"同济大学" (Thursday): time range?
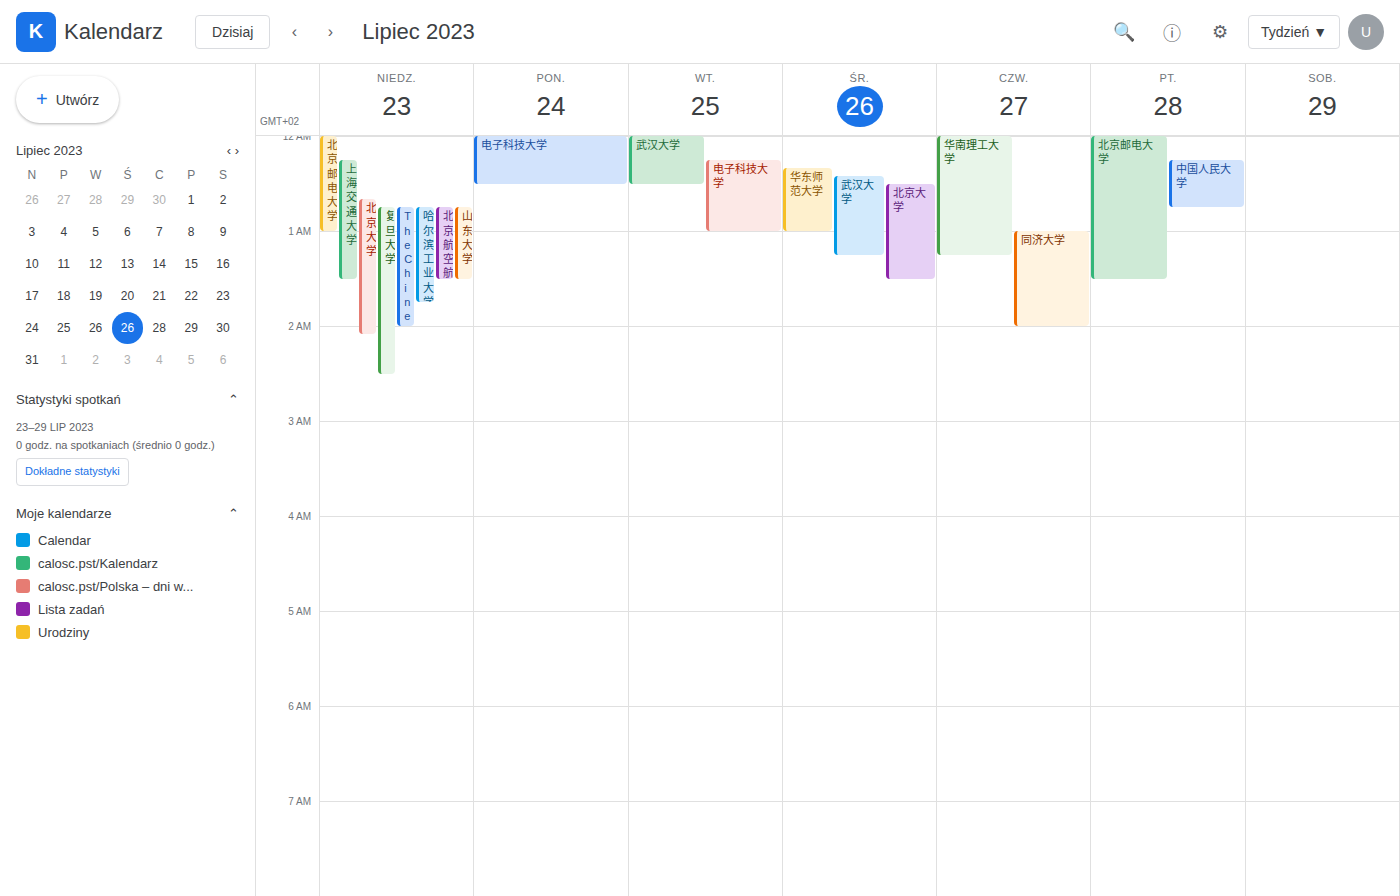
1:00 AM to 2:00 AM